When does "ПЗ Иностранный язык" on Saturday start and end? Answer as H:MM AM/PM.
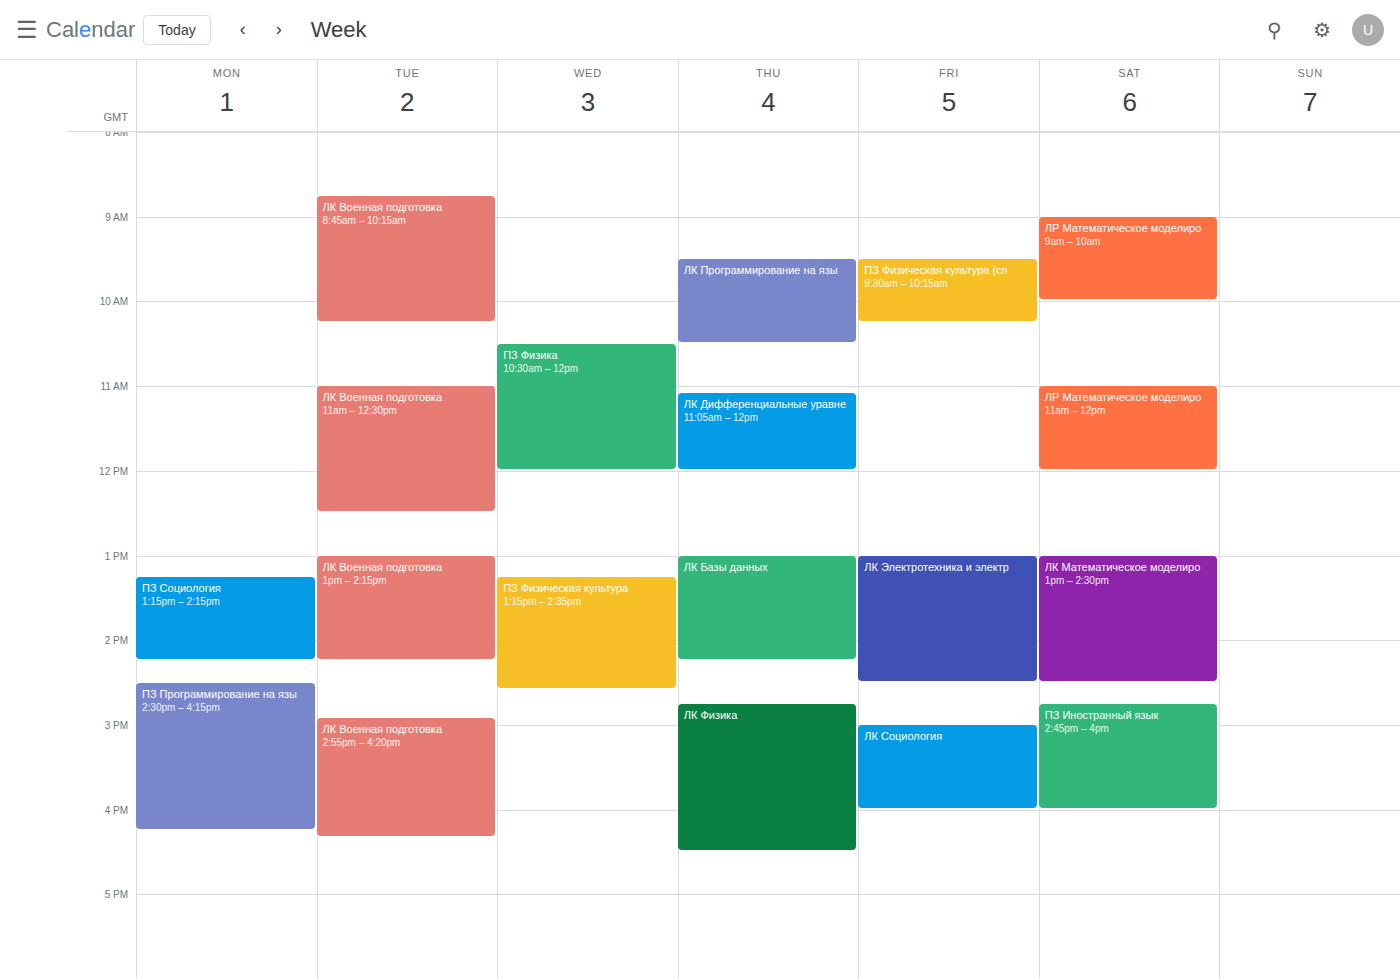
2:45 PM to 4:00 PM